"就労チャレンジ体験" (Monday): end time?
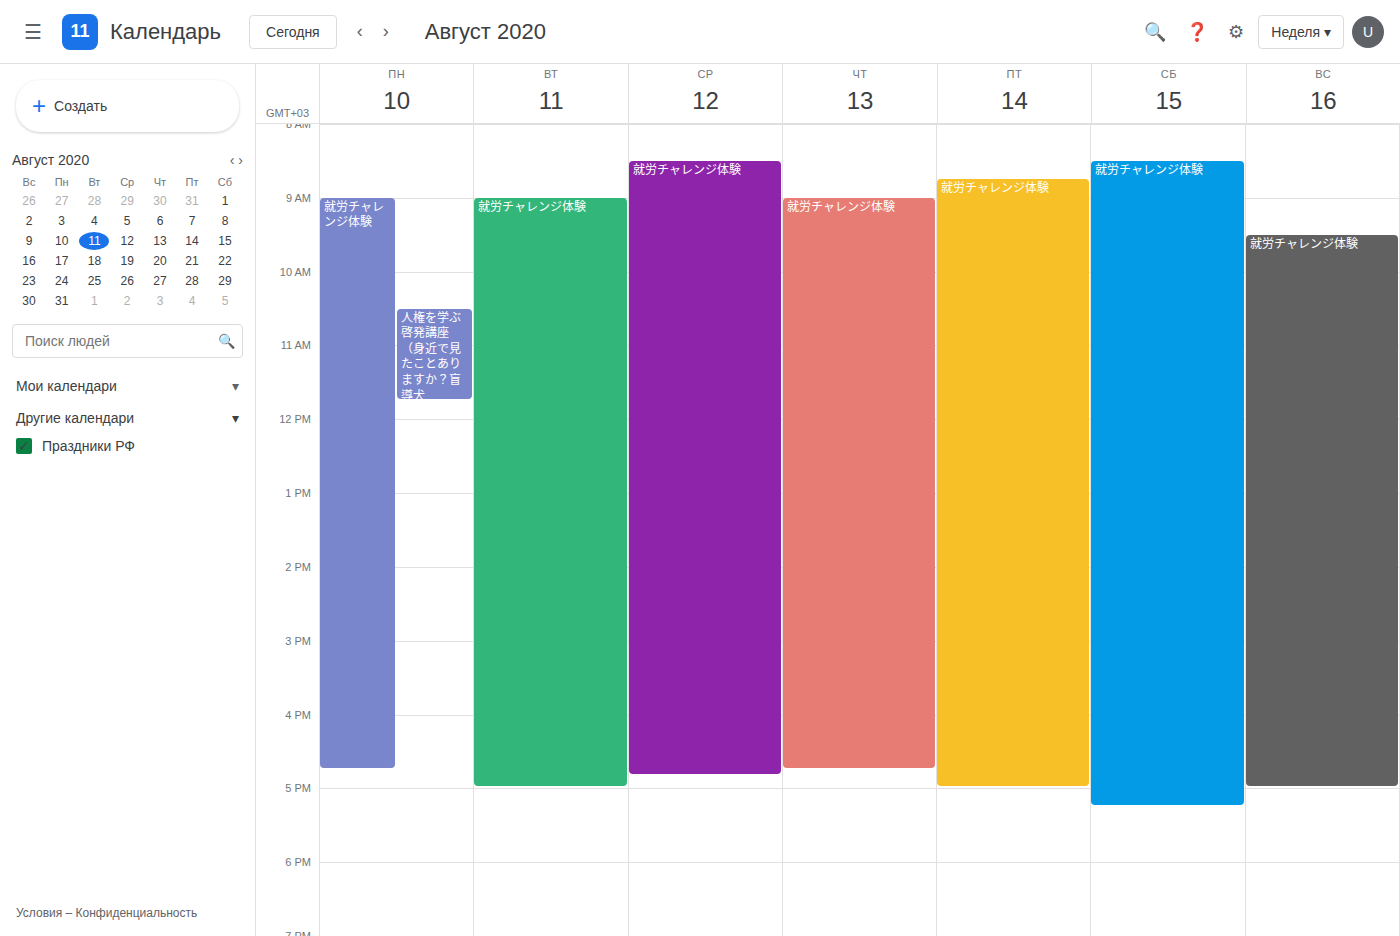
4:45 PM